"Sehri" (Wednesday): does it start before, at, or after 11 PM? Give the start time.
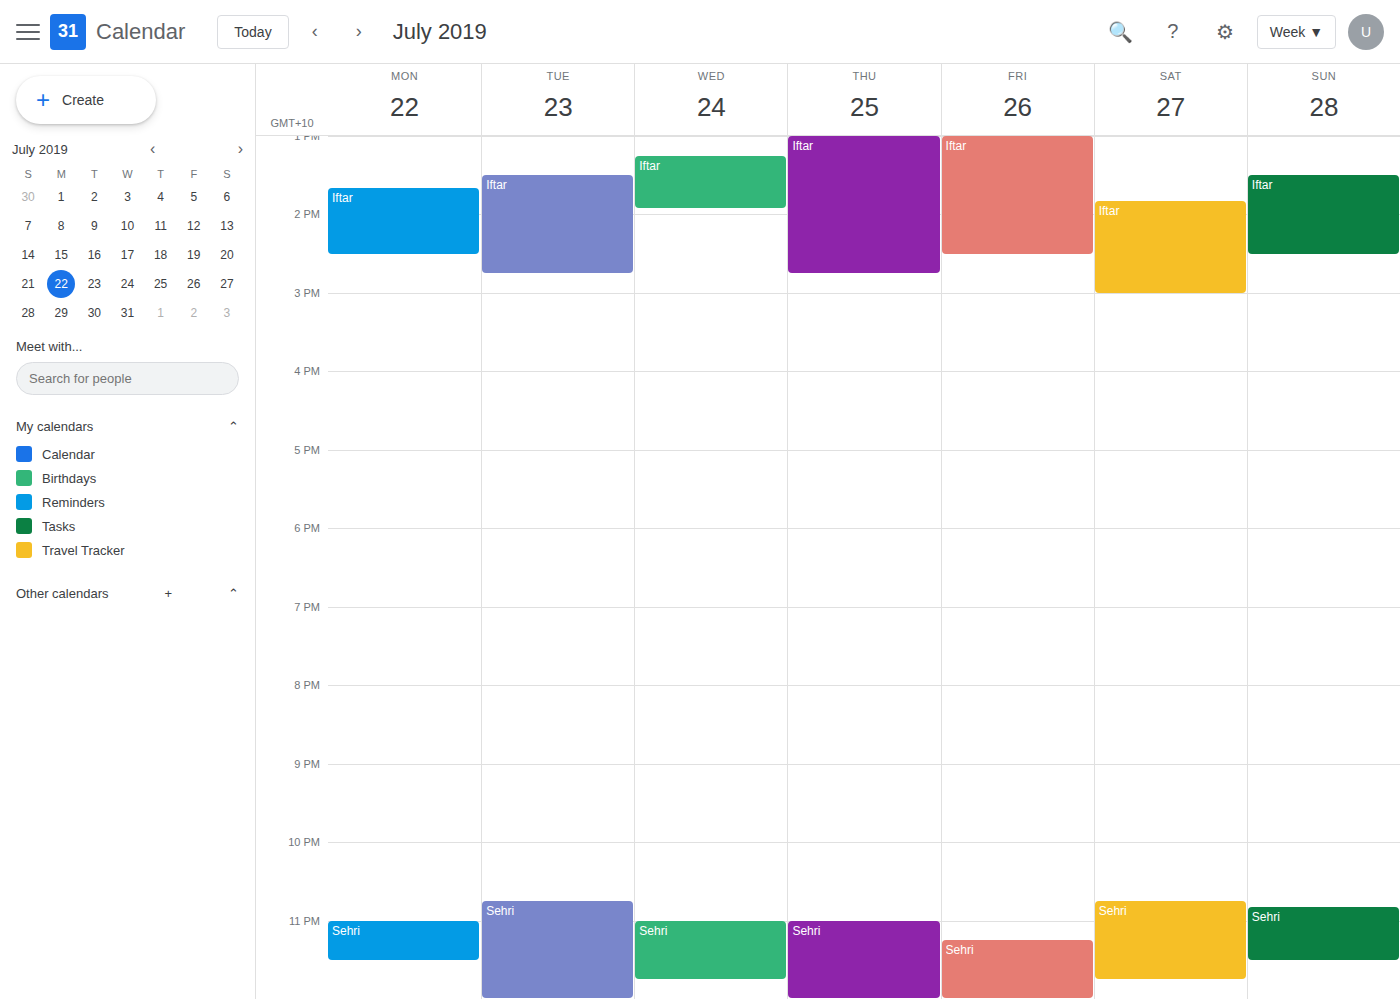
11:00 PM -- exactly at 11 PM, on the 11 PM line.